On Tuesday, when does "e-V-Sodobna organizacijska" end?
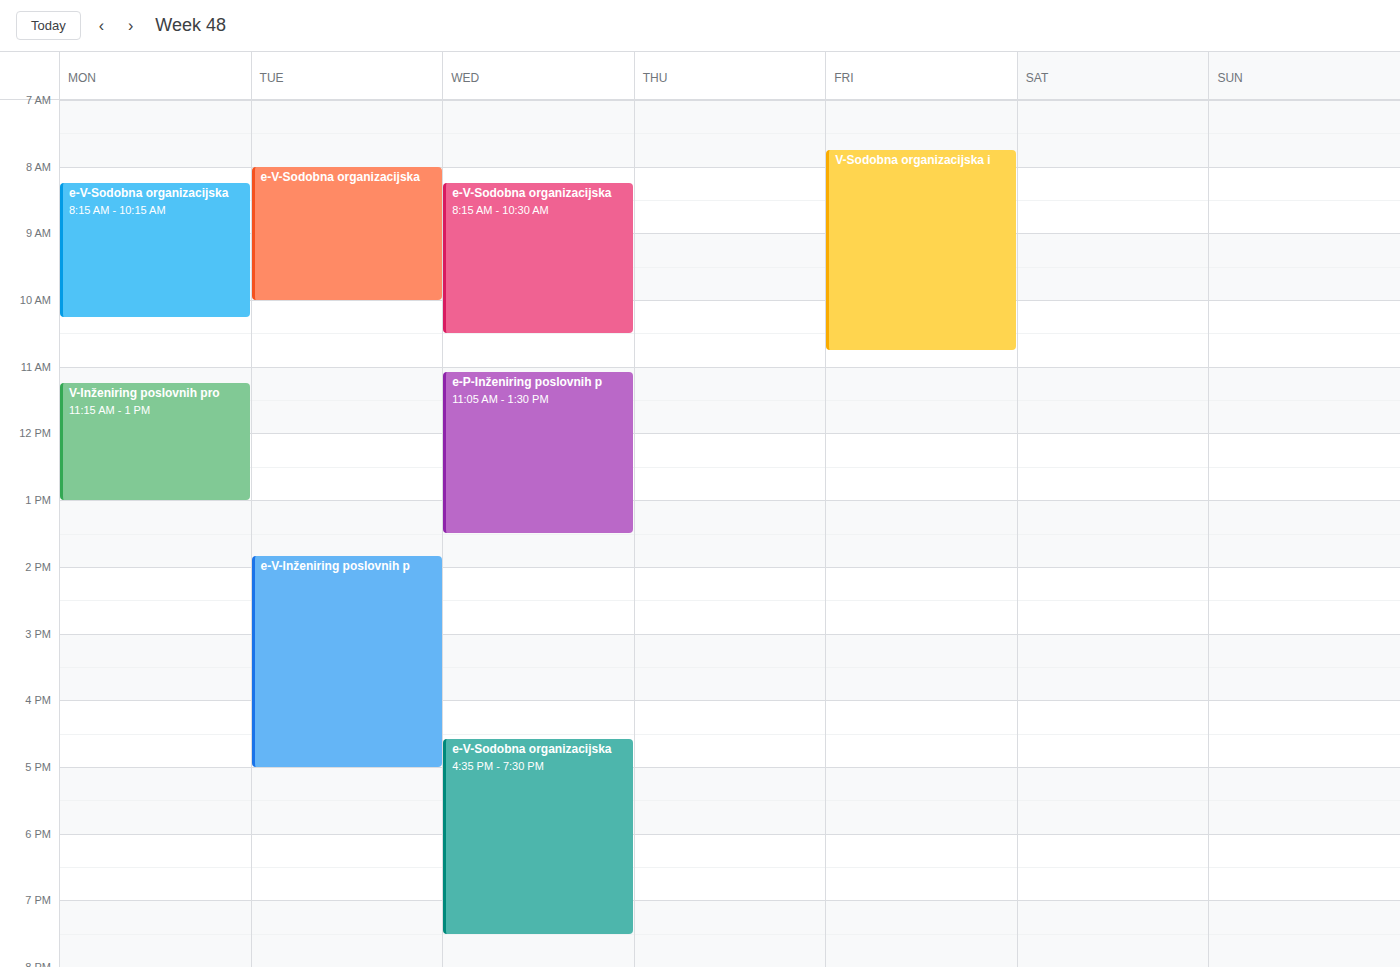
10:00 AM